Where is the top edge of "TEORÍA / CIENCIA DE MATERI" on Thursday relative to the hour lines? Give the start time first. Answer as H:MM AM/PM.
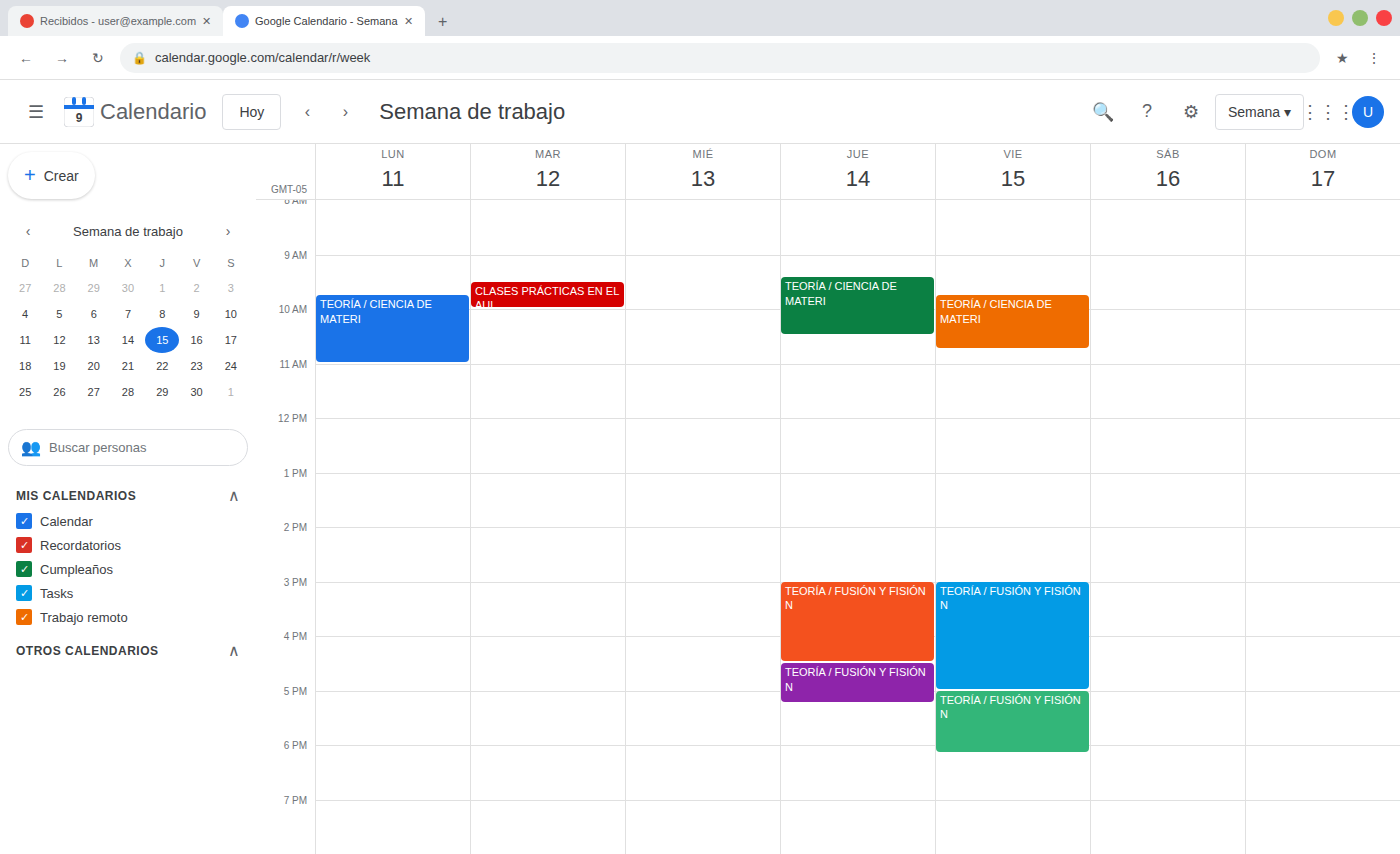
9:25 AM -- neither: 25 minutes below the 9 AM line and 35 minutes above the 10 AM line.